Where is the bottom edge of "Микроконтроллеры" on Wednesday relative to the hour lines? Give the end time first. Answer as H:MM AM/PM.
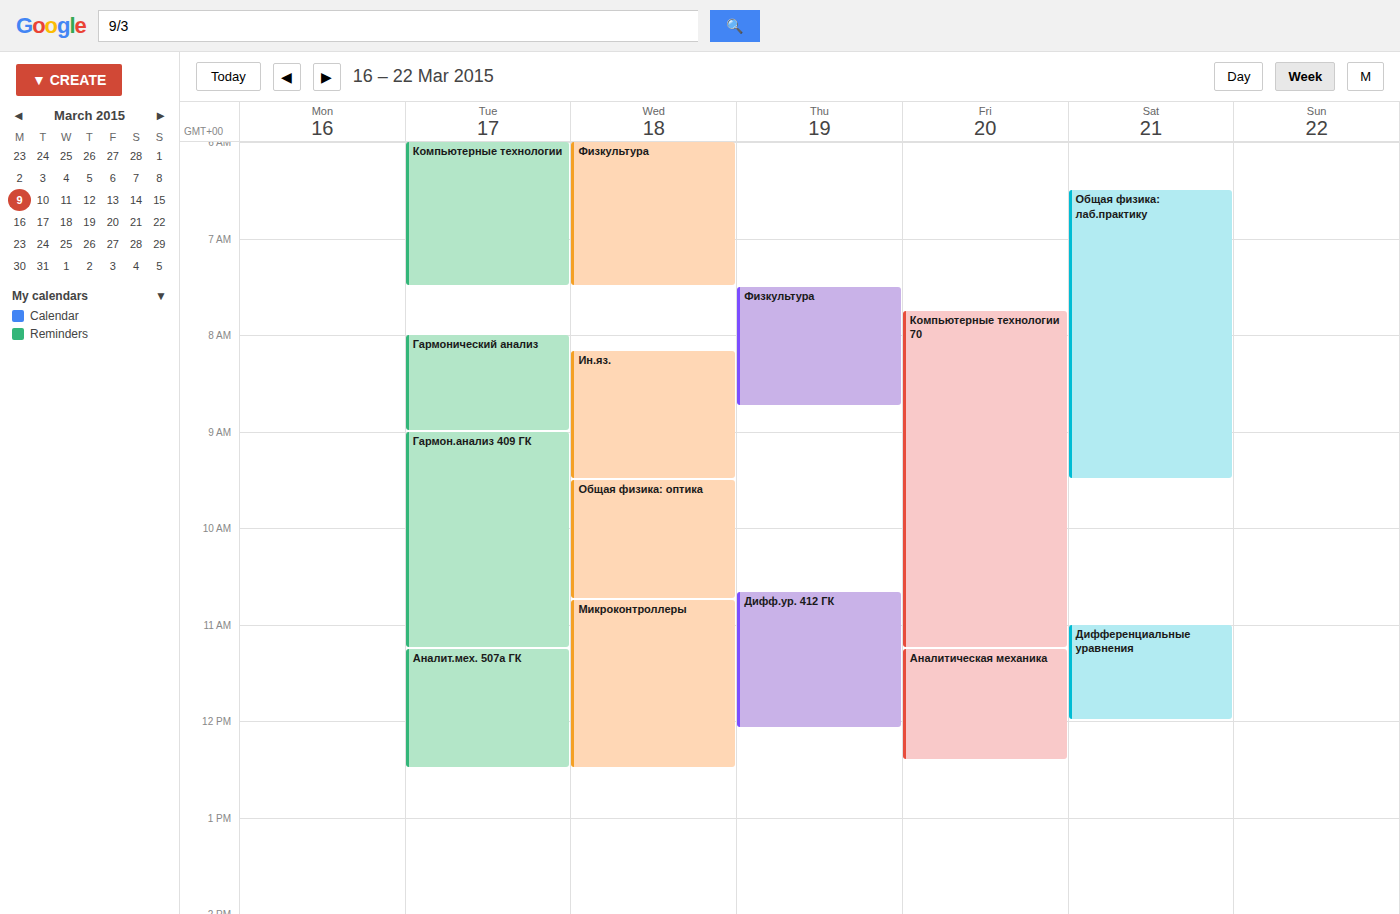
12:30 PM -- halfway between the 12 PM and 1 PM lines.